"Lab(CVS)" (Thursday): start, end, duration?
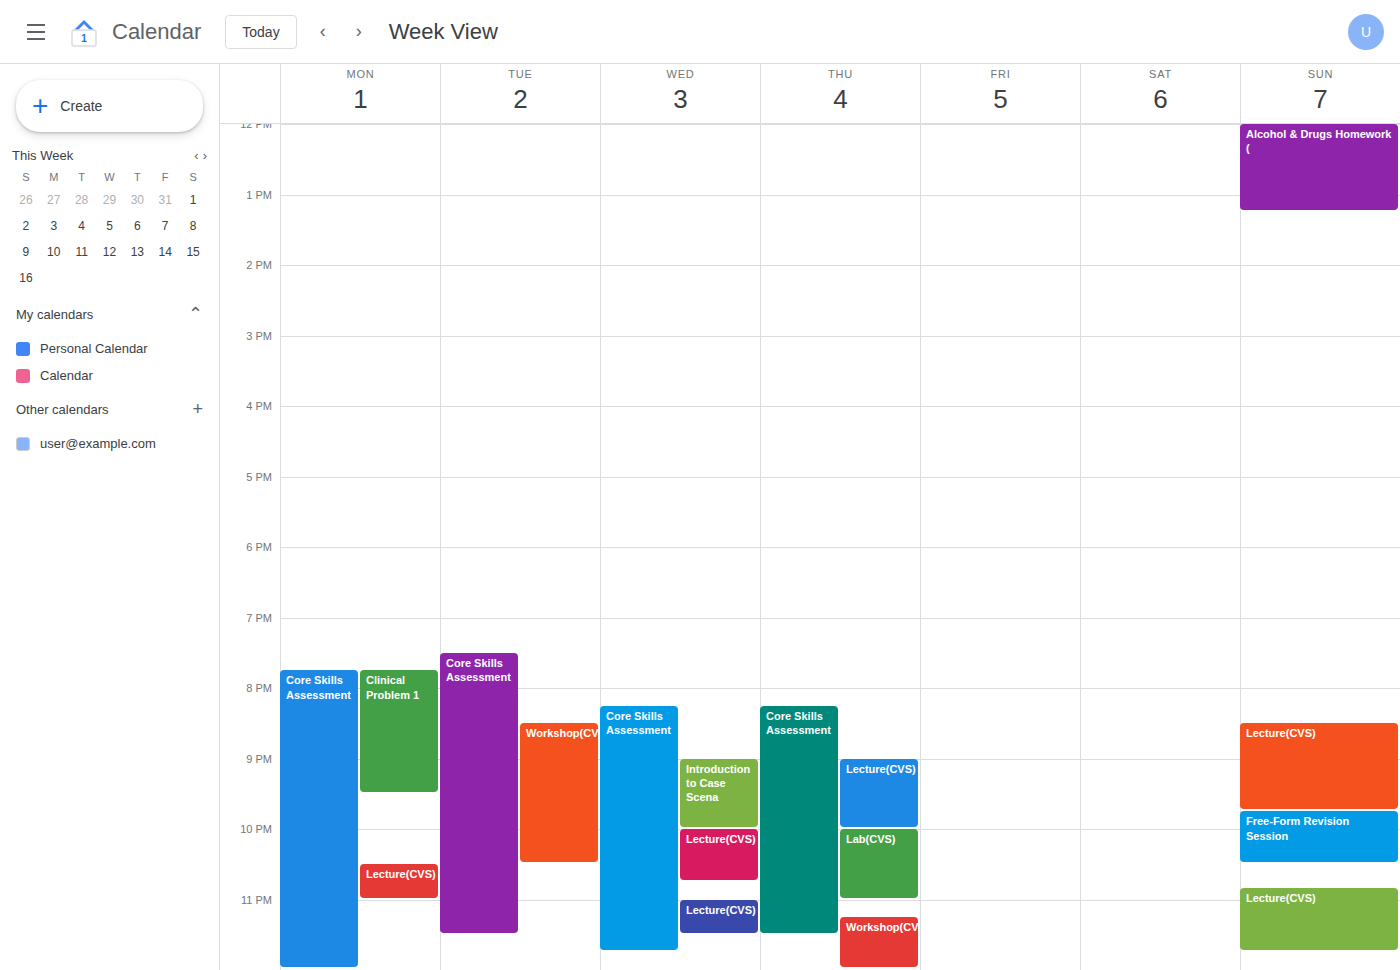
22:00 to 23:00, 1 hour